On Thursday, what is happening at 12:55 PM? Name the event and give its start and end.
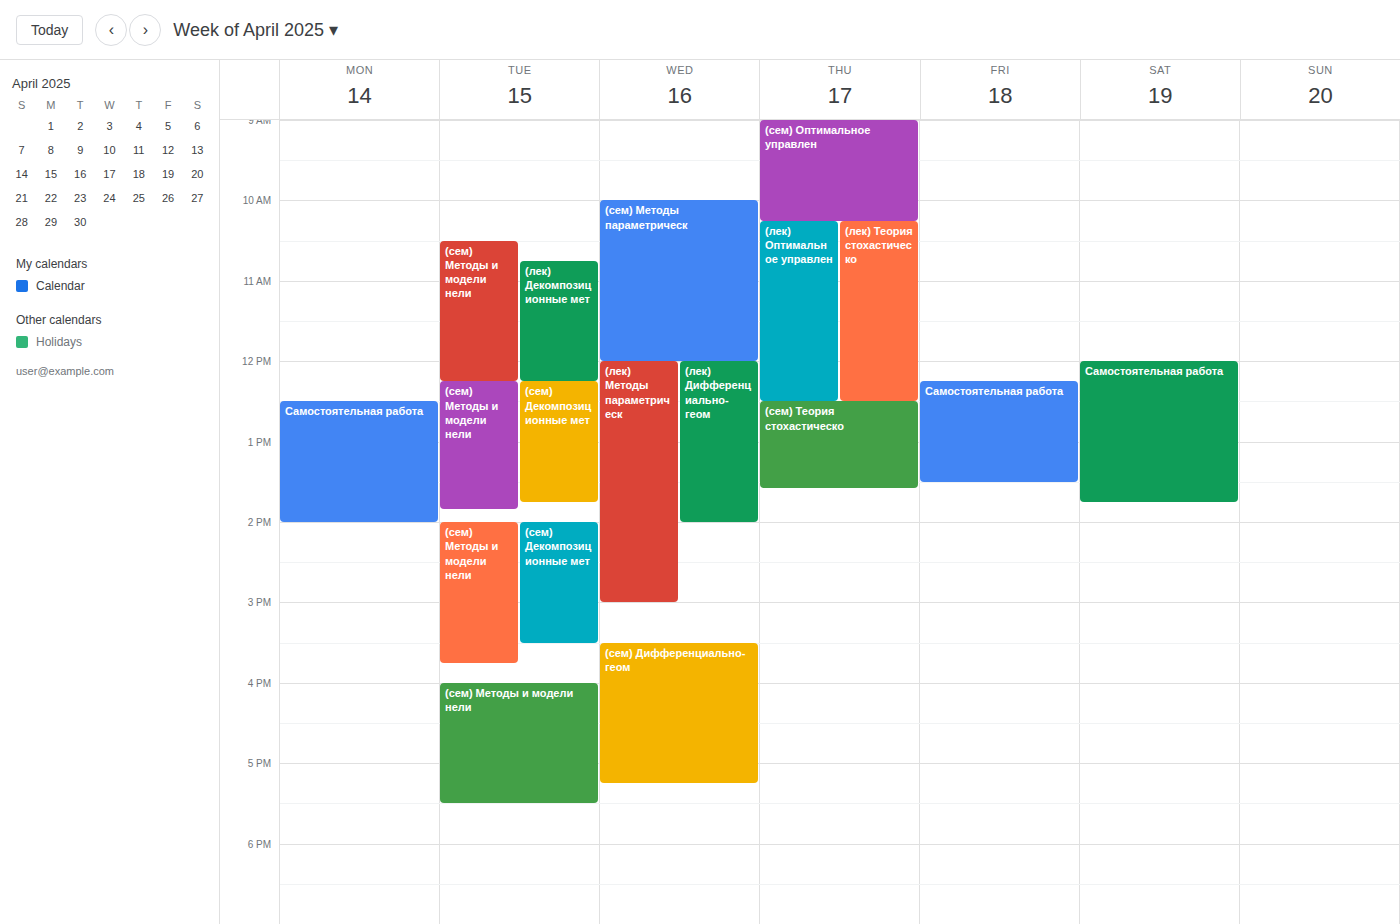
"(сем) Теория стохастическо", 12:30 PM to 1:35 PM